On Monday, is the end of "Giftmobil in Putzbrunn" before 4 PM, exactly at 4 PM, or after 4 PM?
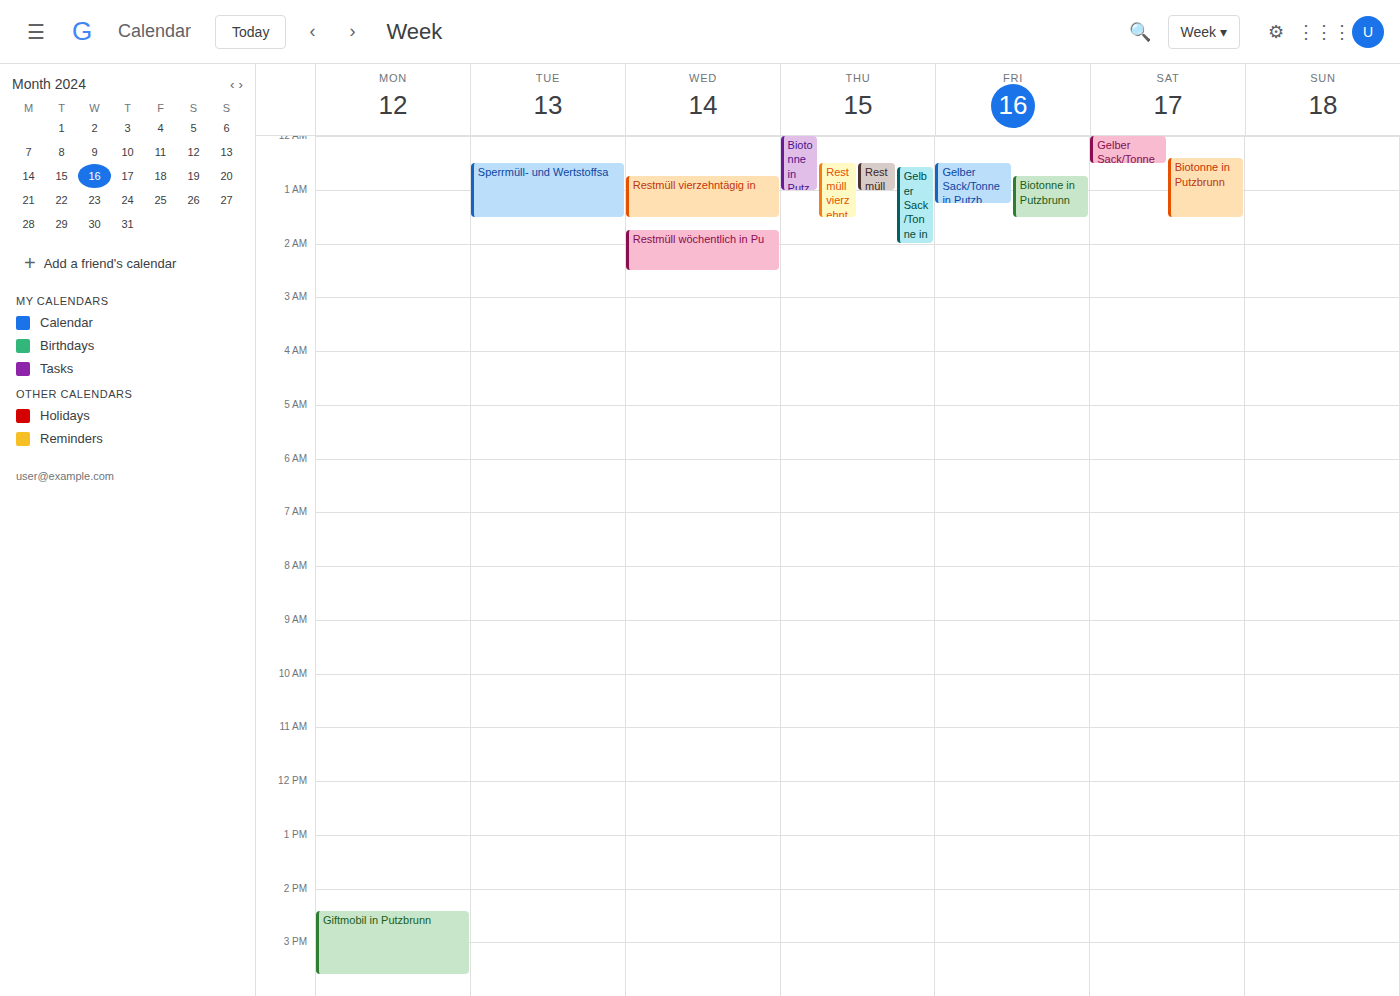
3:35 PM -- before 4 PM, 25 minutes above the 4 PM line.